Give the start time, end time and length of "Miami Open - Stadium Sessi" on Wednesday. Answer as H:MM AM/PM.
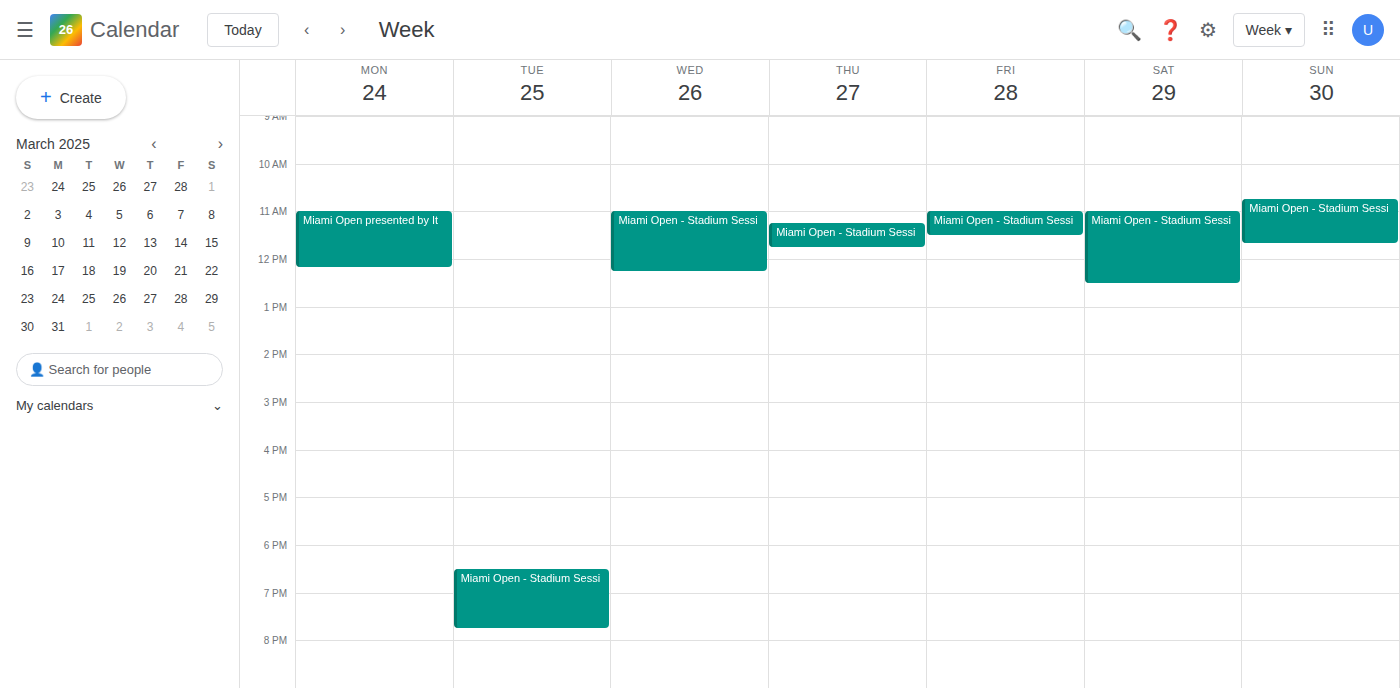
11:00 AM to 12:15 PM, 1 hour 15 minutes